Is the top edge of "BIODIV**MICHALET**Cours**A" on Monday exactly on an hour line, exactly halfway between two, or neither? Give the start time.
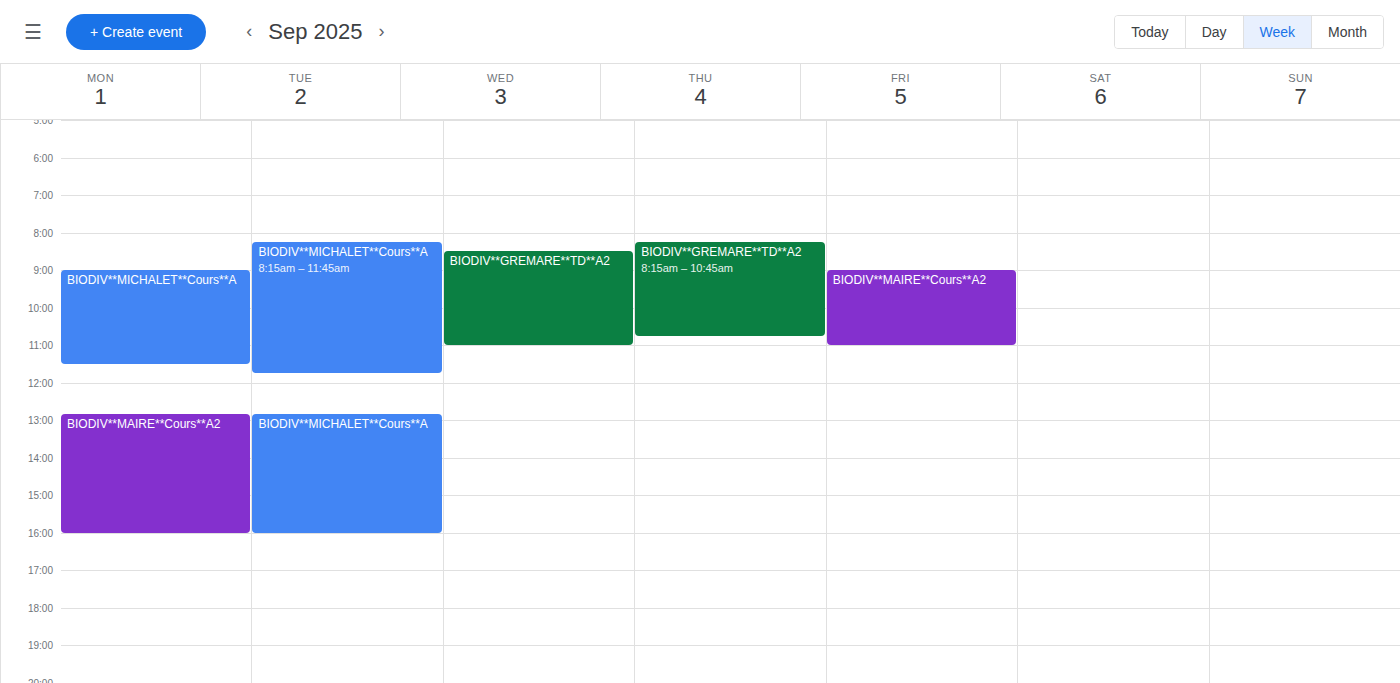
09:00 -- exactly on the 09:00 line.